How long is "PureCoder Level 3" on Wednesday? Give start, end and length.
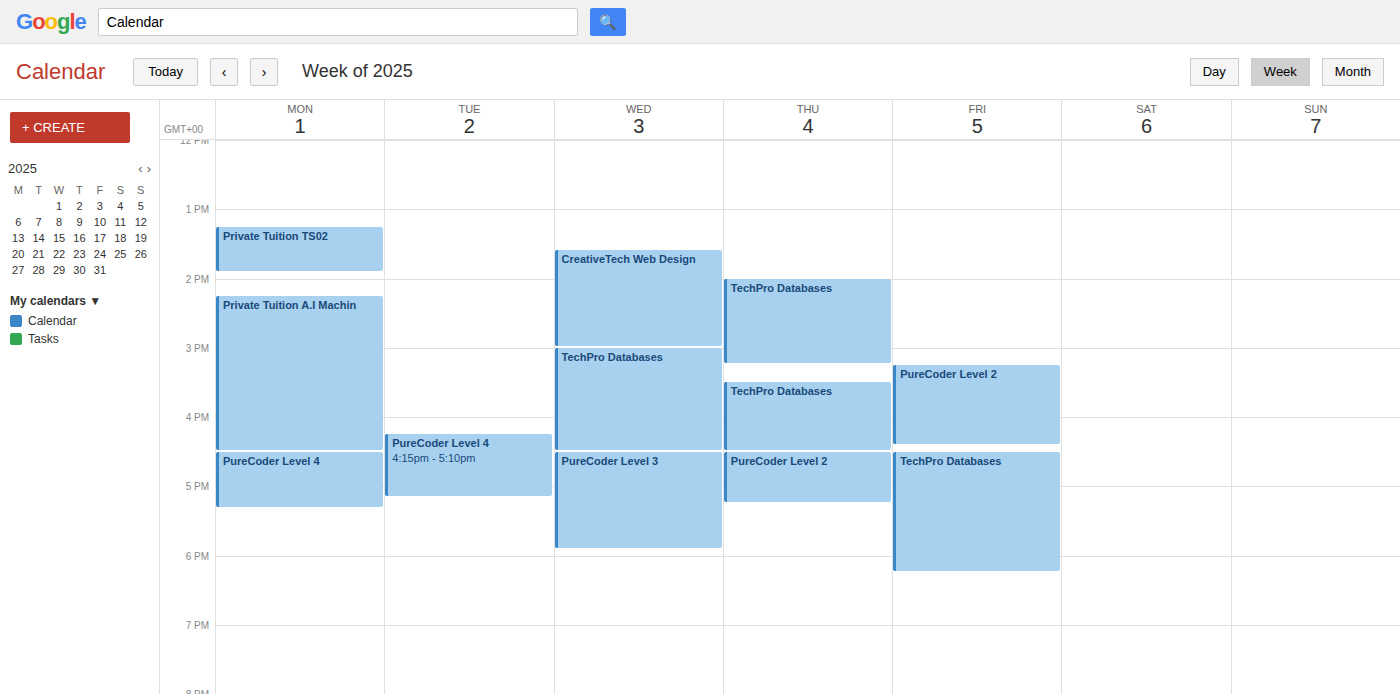
4:30 PM to 5:55 PM, 1 hour 25 minutes